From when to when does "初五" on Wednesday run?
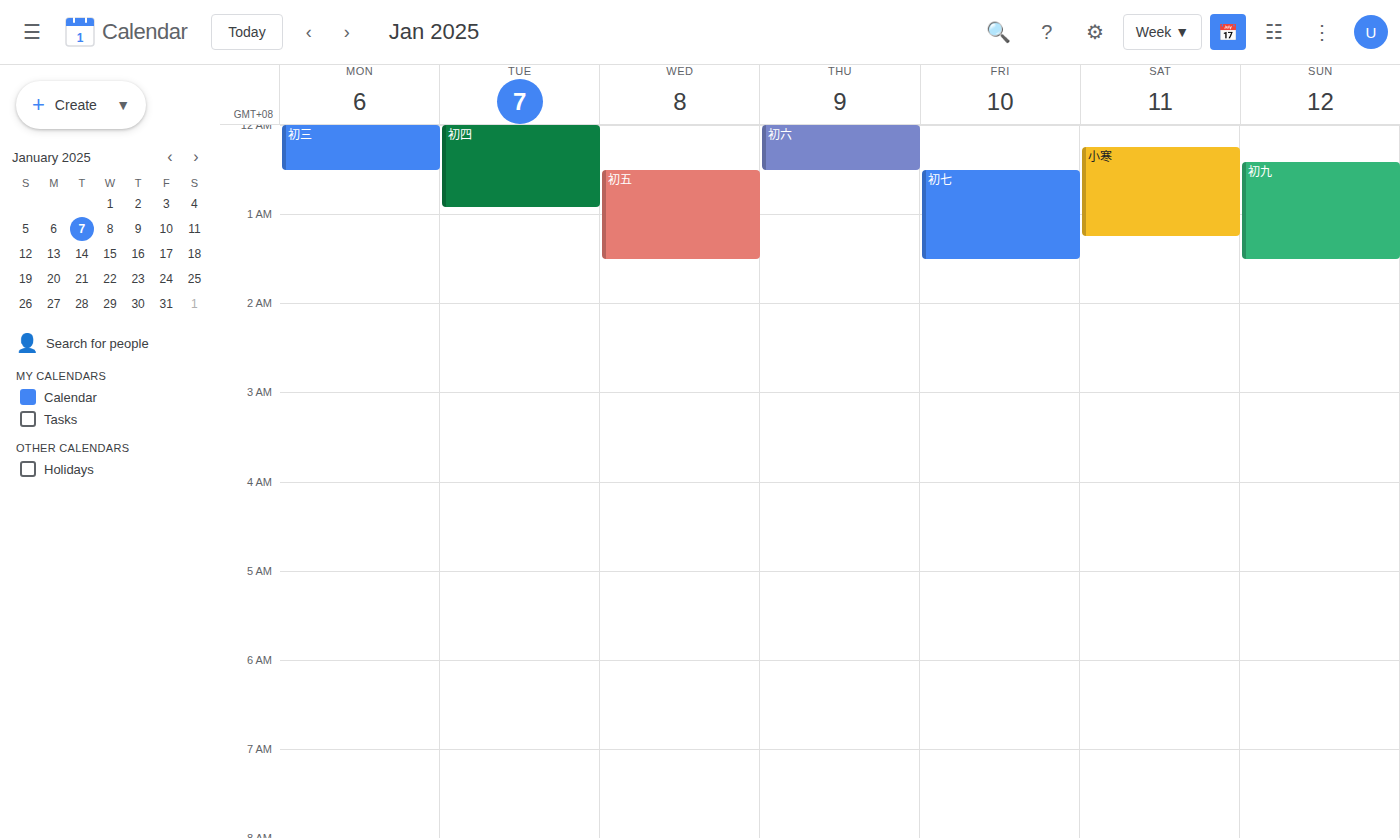
12:30 AM to 1:30 AM